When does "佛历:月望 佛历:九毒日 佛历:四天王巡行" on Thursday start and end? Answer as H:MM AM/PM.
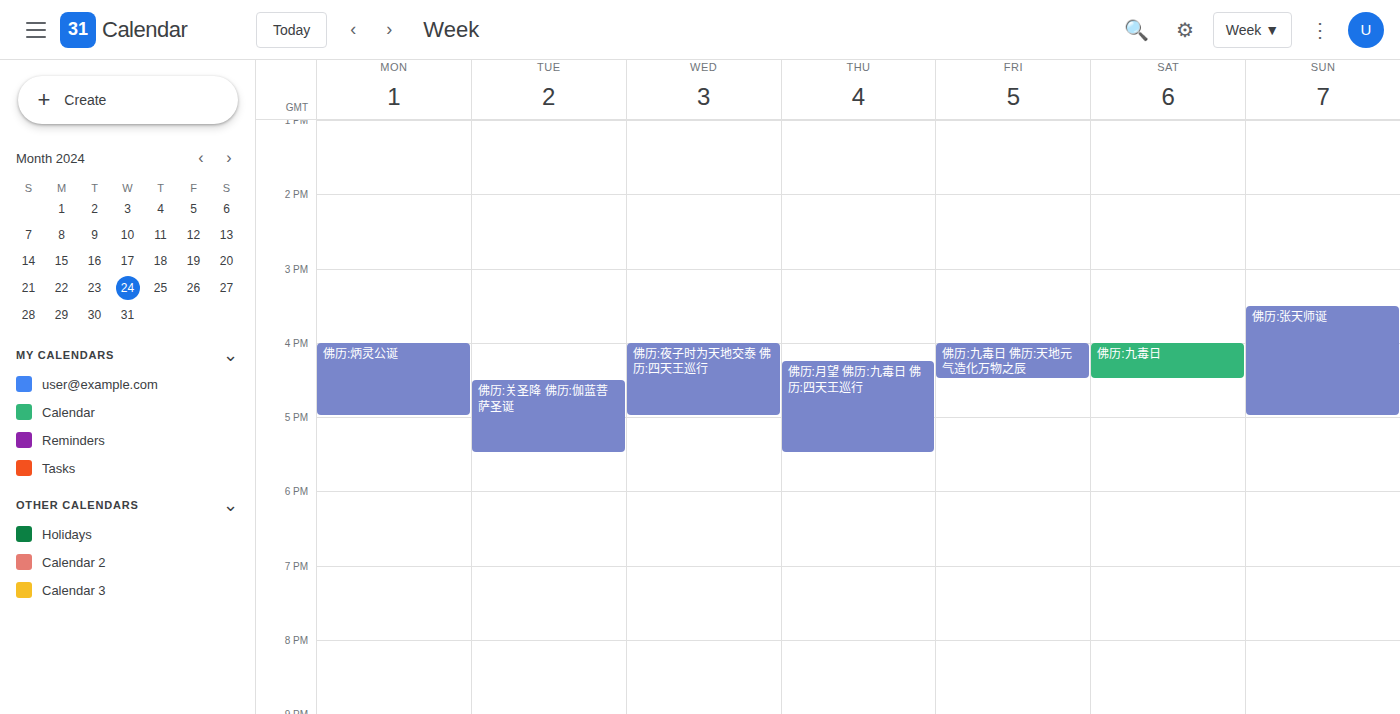
4:15 PM to 5:30 PM